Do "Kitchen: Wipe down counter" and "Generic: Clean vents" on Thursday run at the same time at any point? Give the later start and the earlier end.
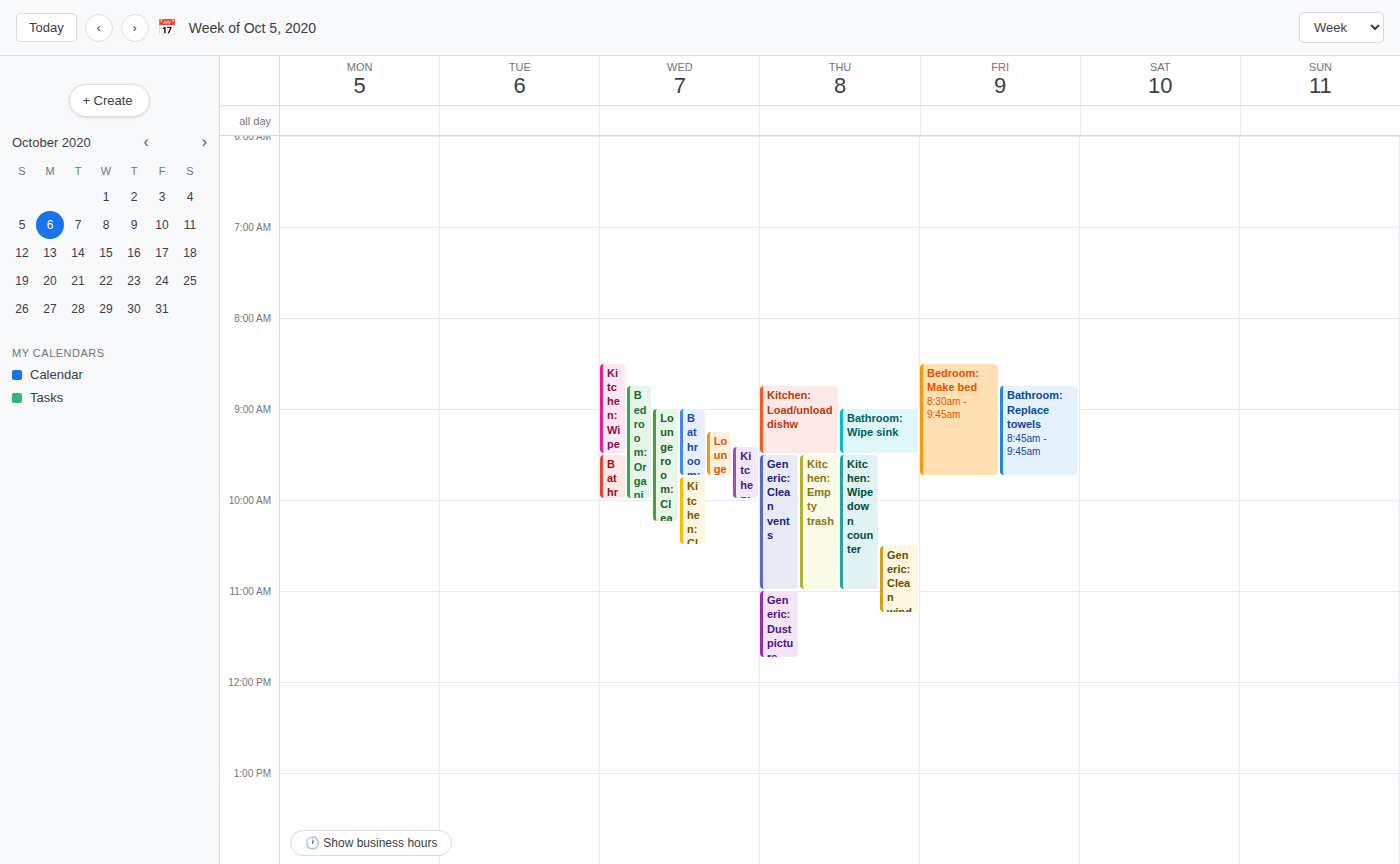
"Generic: Clean vents" runs 9:30 AM to 11:00 AM, inside "Kitchen: Wipe down counter" -- they overlap.